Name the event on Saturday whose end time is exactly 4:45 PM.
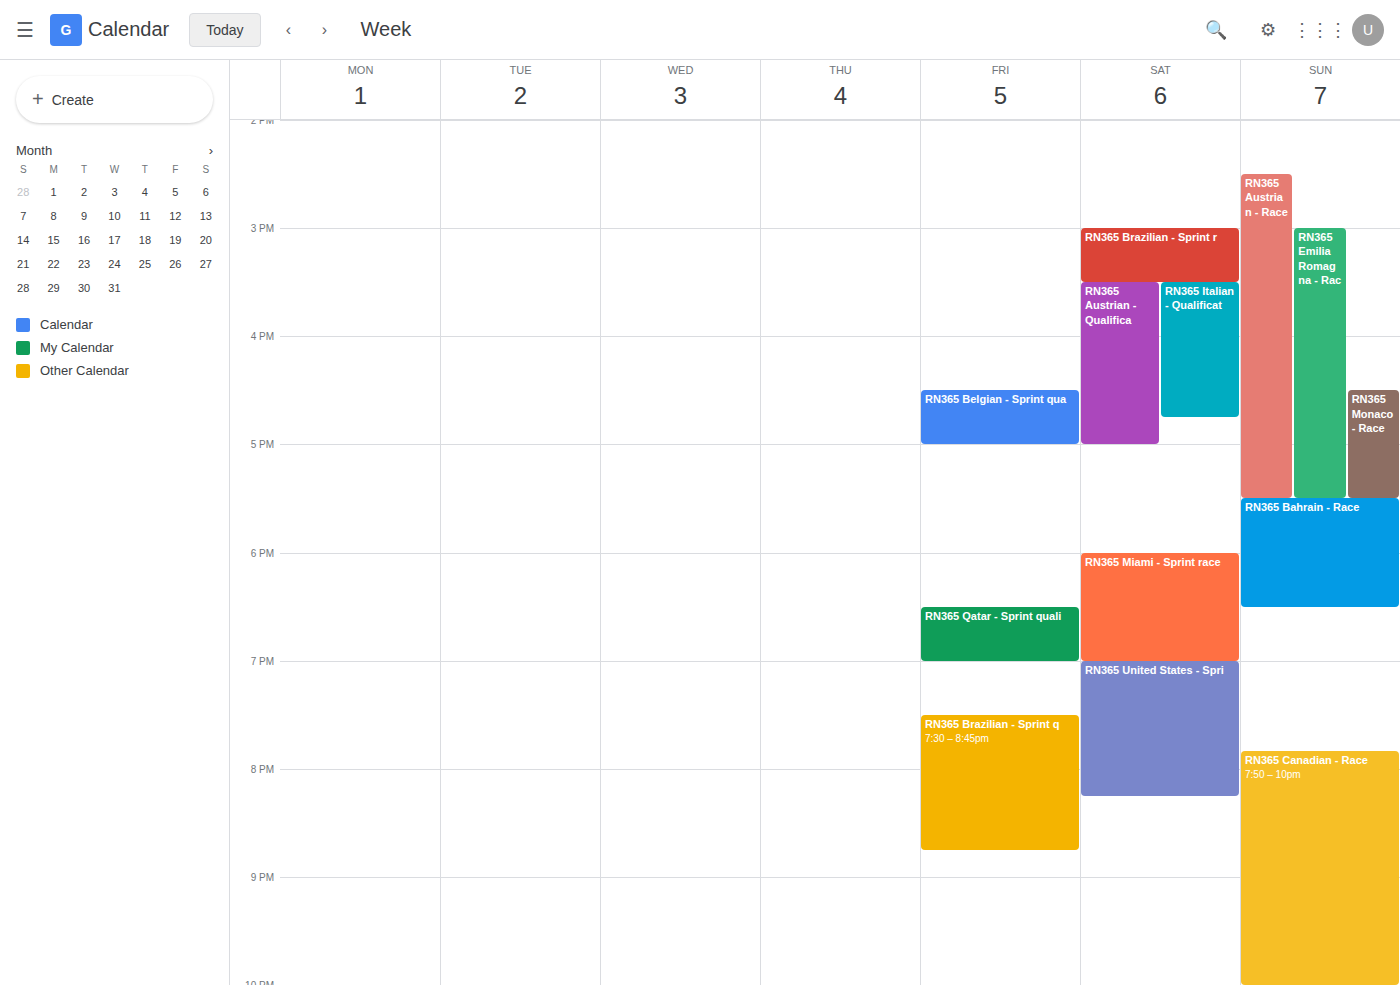
"RN365 Italian - Qualificat"